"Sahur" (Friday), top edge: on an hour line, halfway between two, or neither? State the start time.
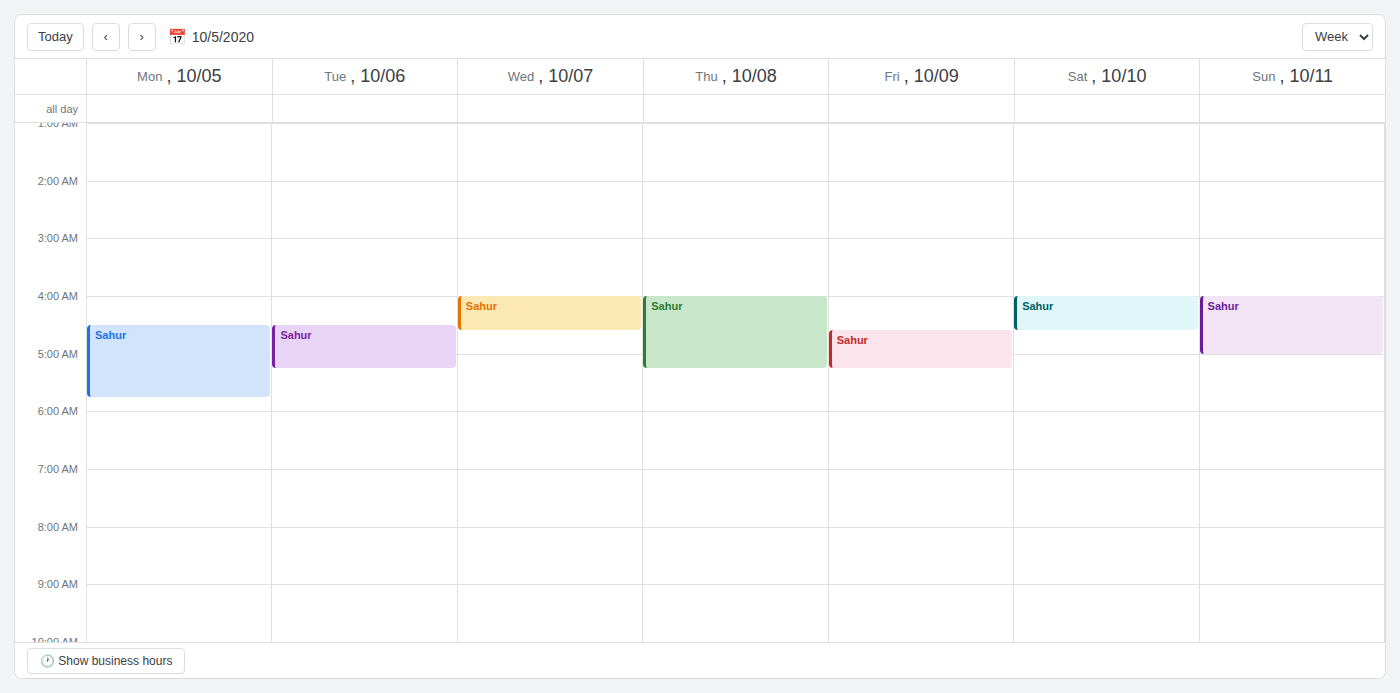
4:35 AM -- neither: 35 minutes below the 4 AM line and 25 minutes above the 5 AM line.